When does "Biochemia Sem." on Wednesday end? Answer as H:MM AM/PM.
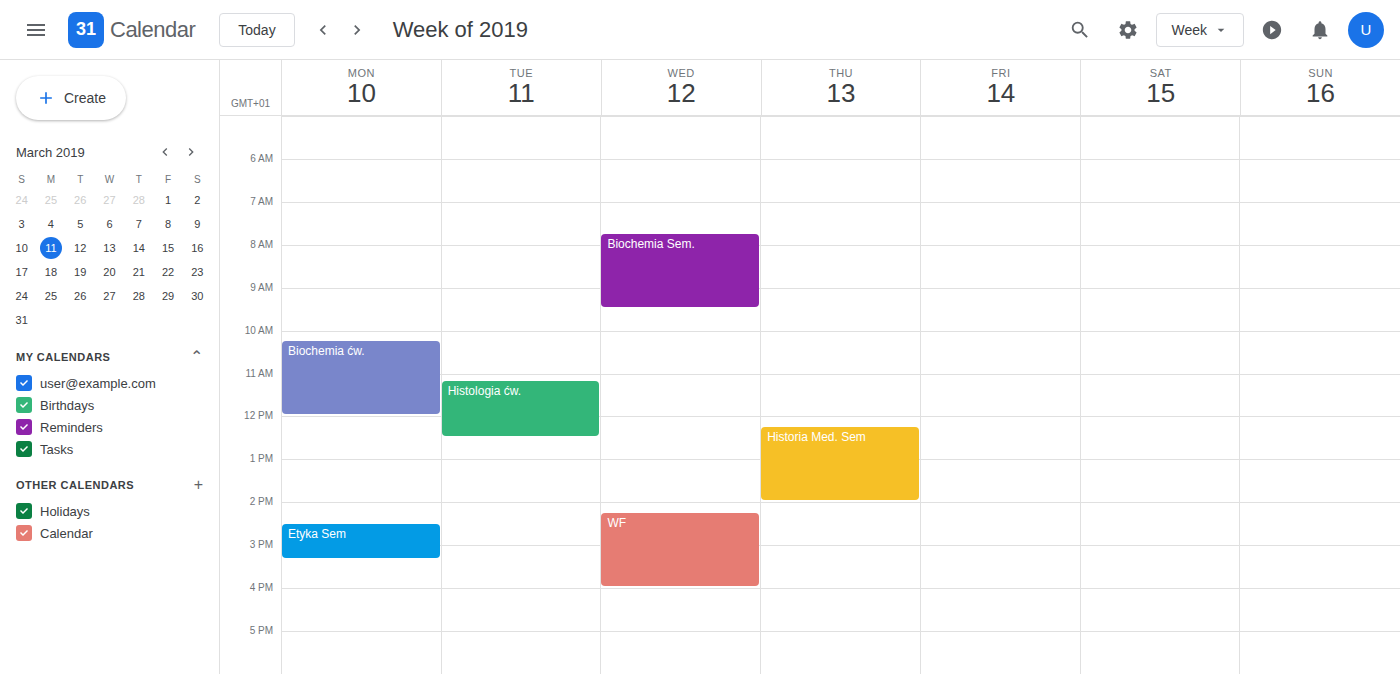
9:30 AM